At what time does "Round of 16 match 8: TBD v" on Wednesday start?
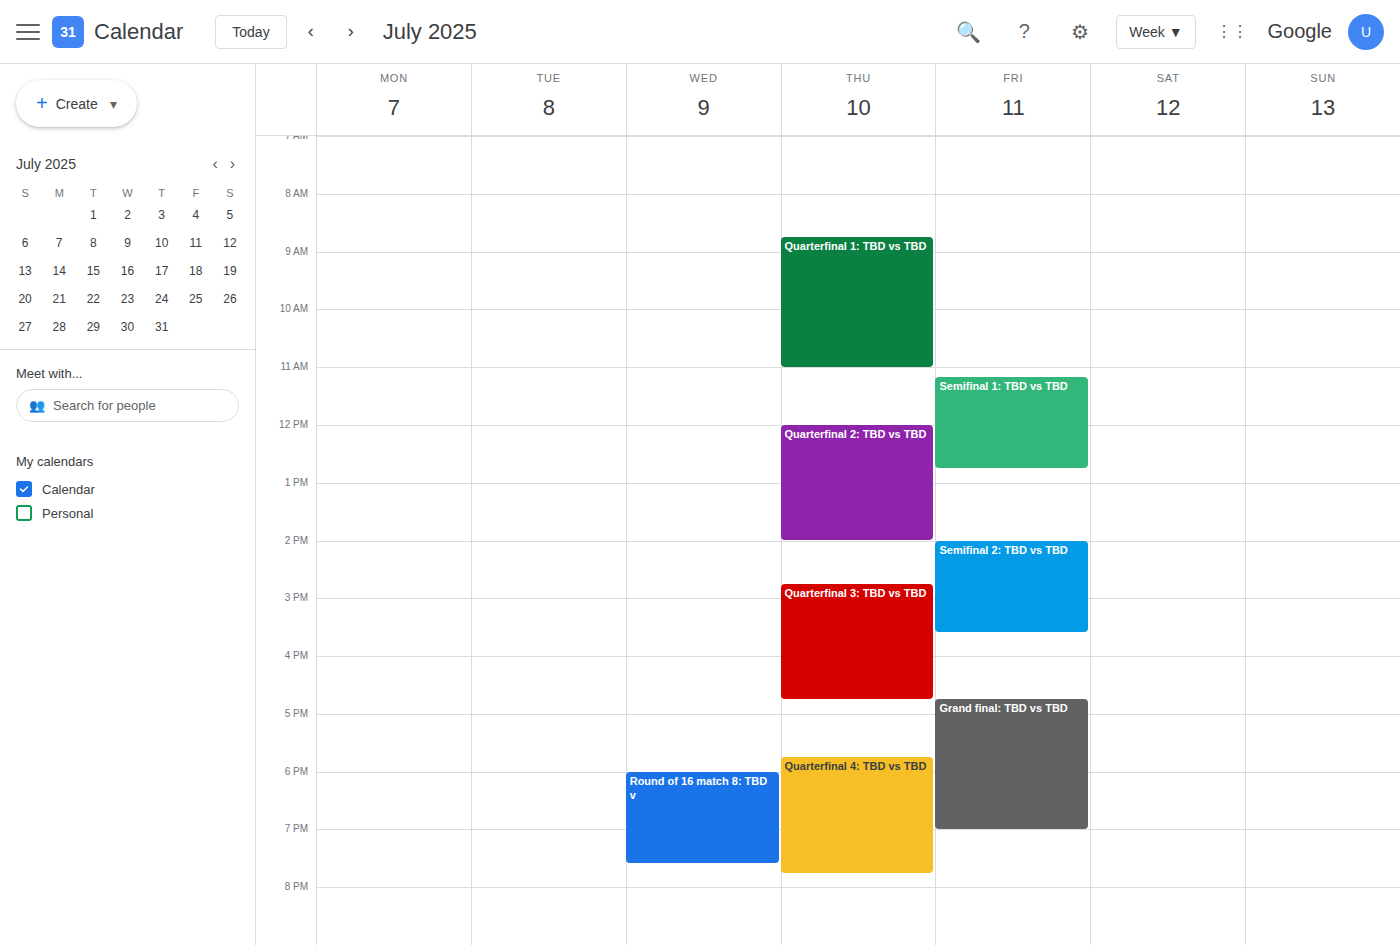
6:00 PM